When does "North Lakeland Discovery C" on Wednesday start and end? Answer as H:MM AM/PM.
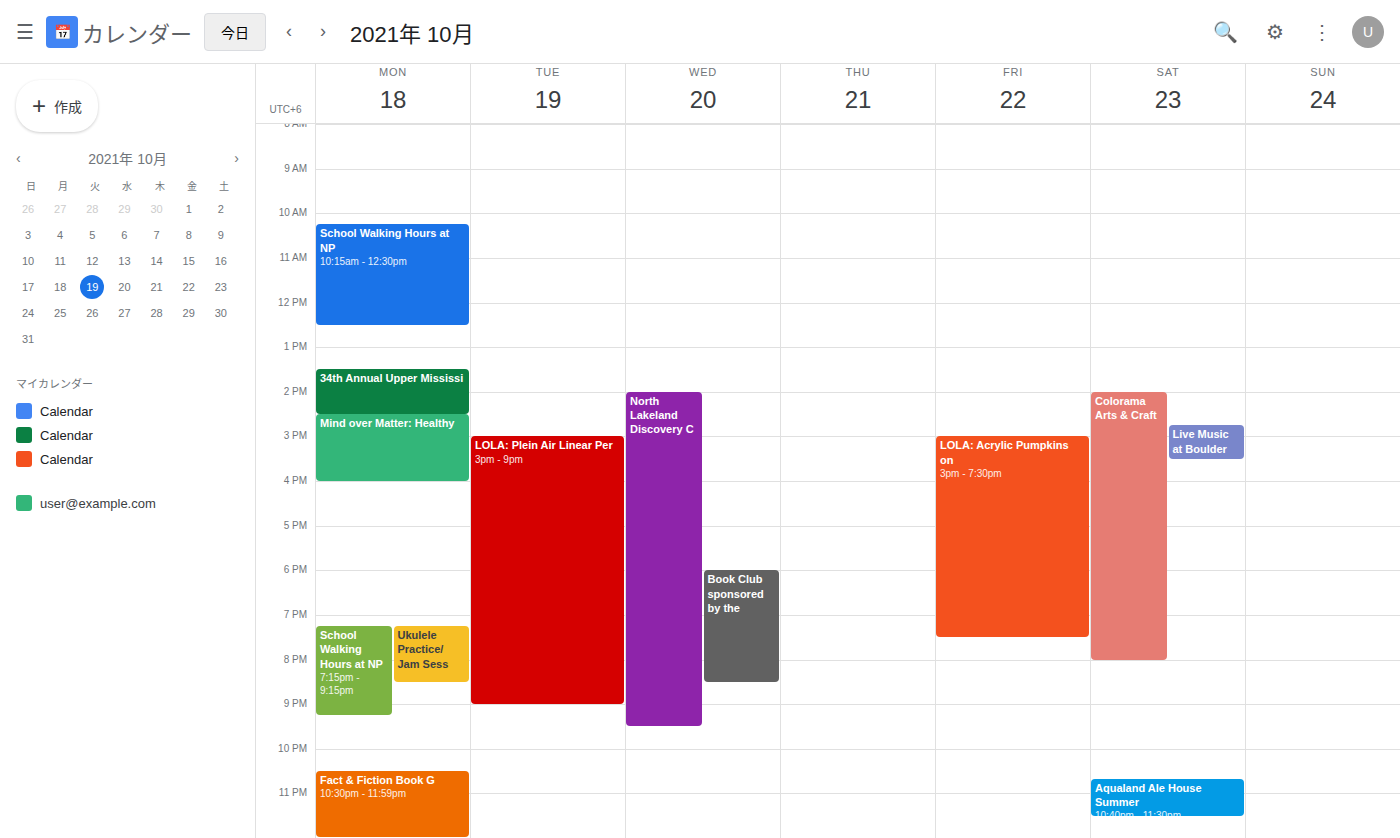
2:00 PM to 9:30 PM